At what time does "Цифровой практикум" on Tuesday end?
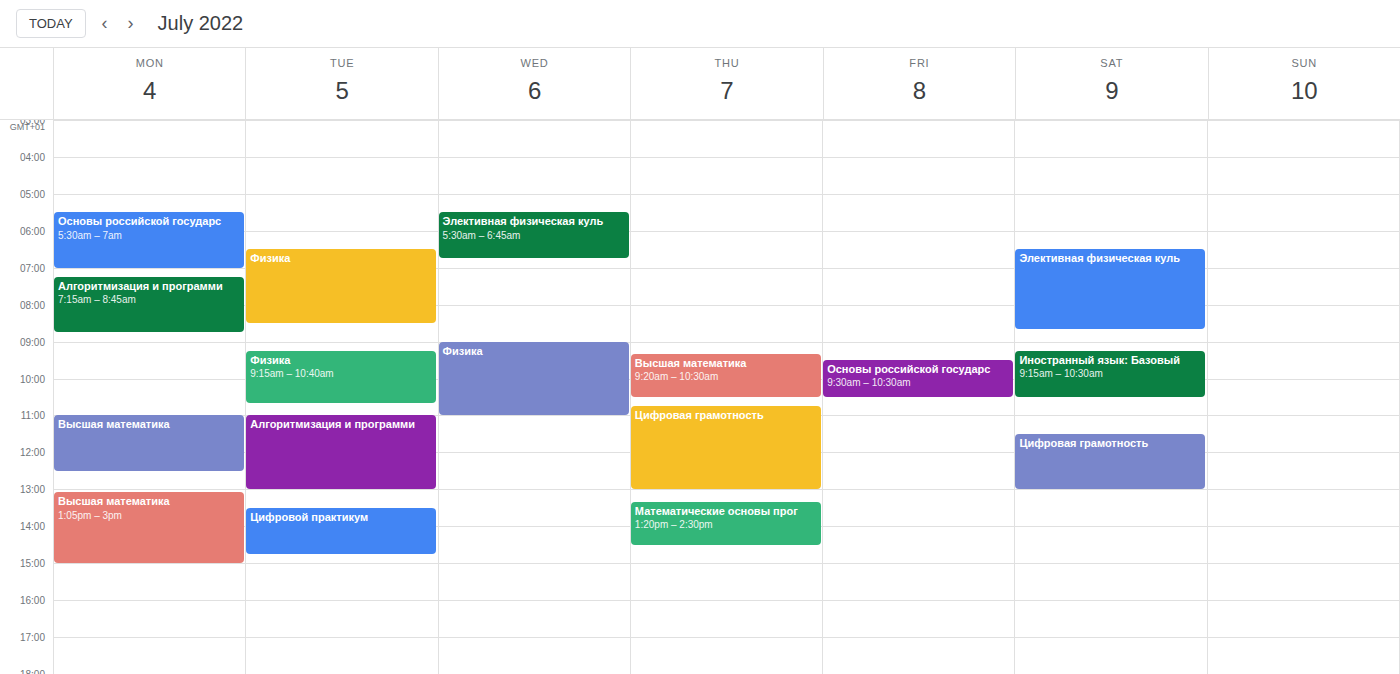
2:45 PM